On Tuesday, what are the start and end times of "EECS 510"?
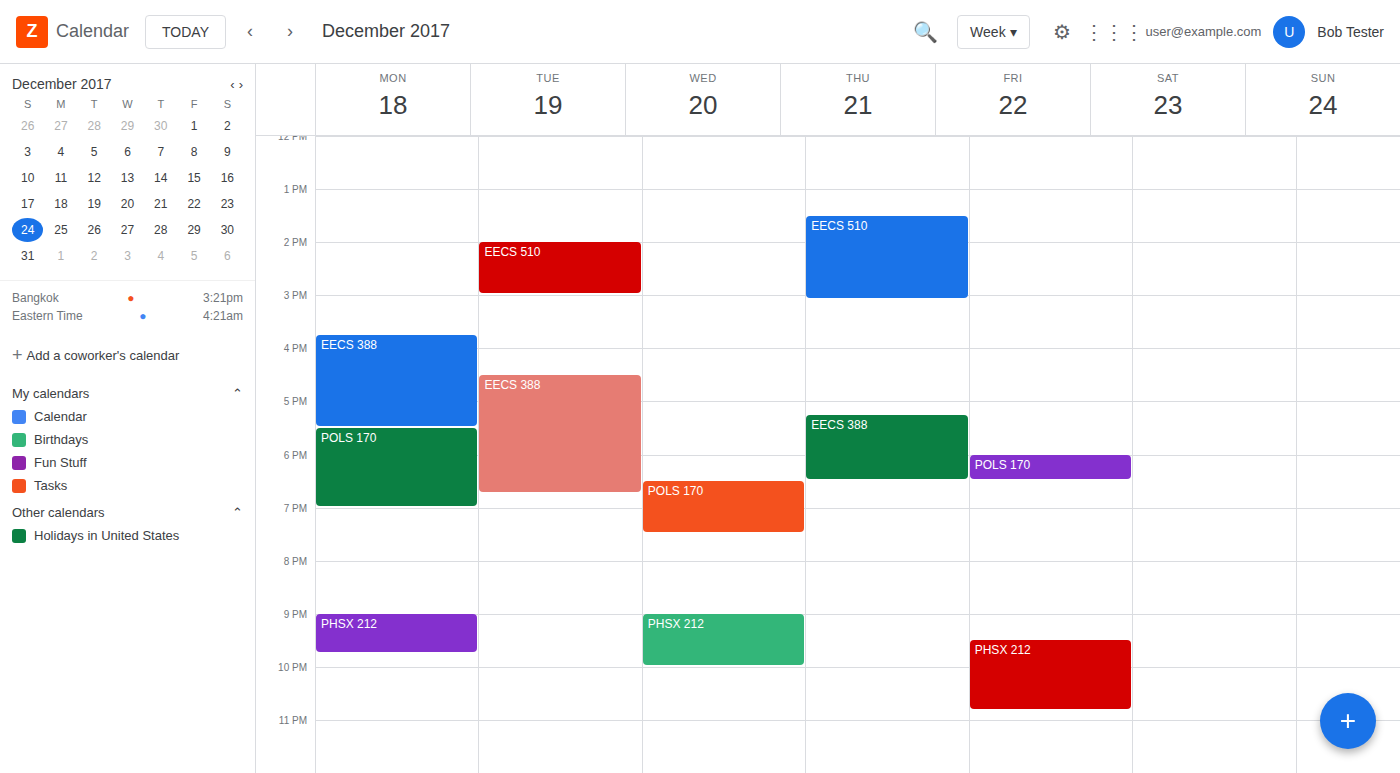
2:00 PM to 3:00 PM